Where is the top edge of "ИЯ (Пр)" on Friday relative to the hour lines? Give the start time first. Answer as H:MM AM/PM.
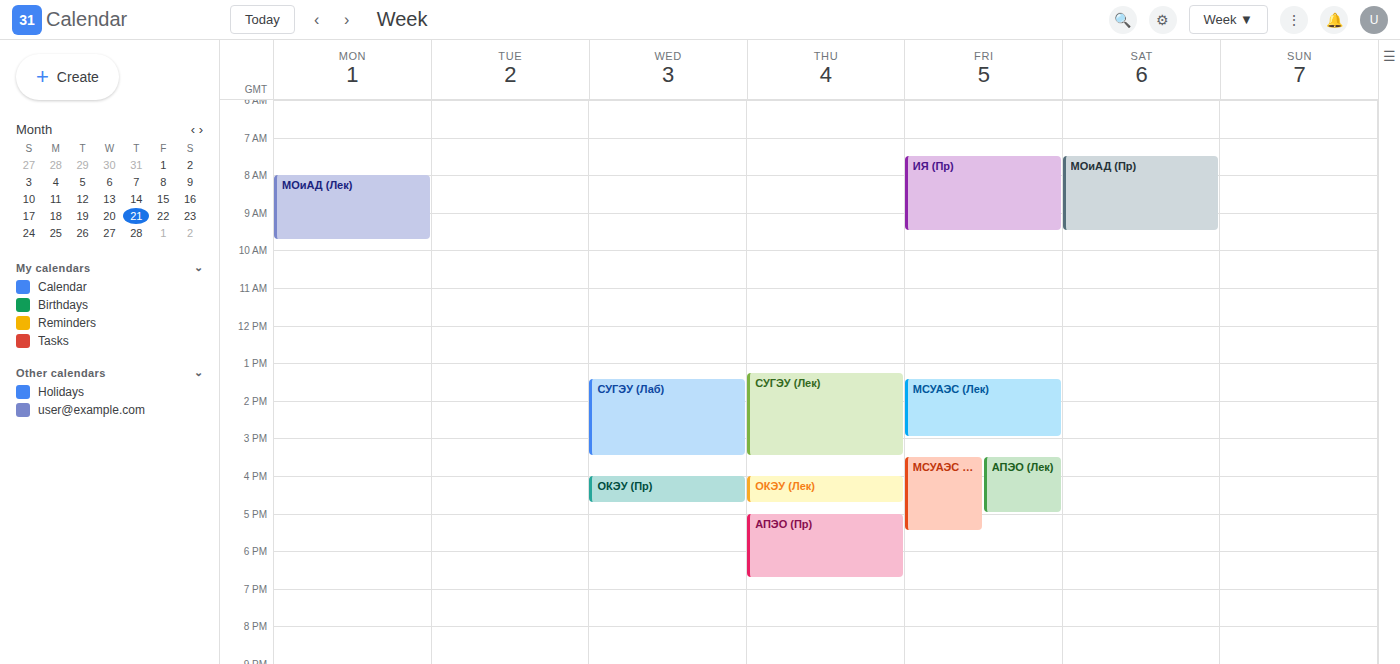
7:30 AM -- halfway between the 7 AM and 8 AM lines.